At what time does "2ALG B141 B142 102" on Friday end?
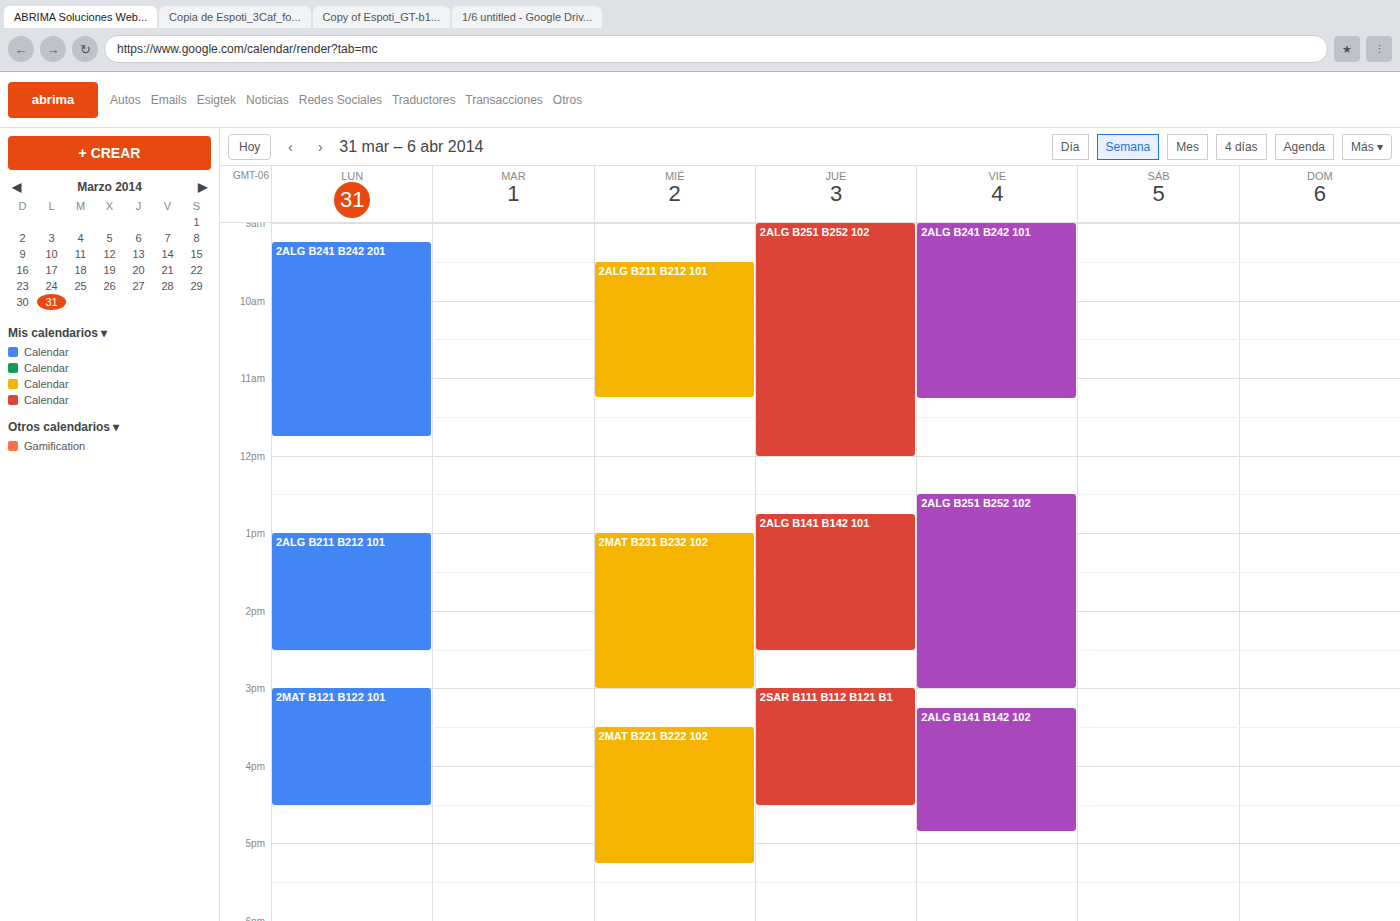
4:50 PM